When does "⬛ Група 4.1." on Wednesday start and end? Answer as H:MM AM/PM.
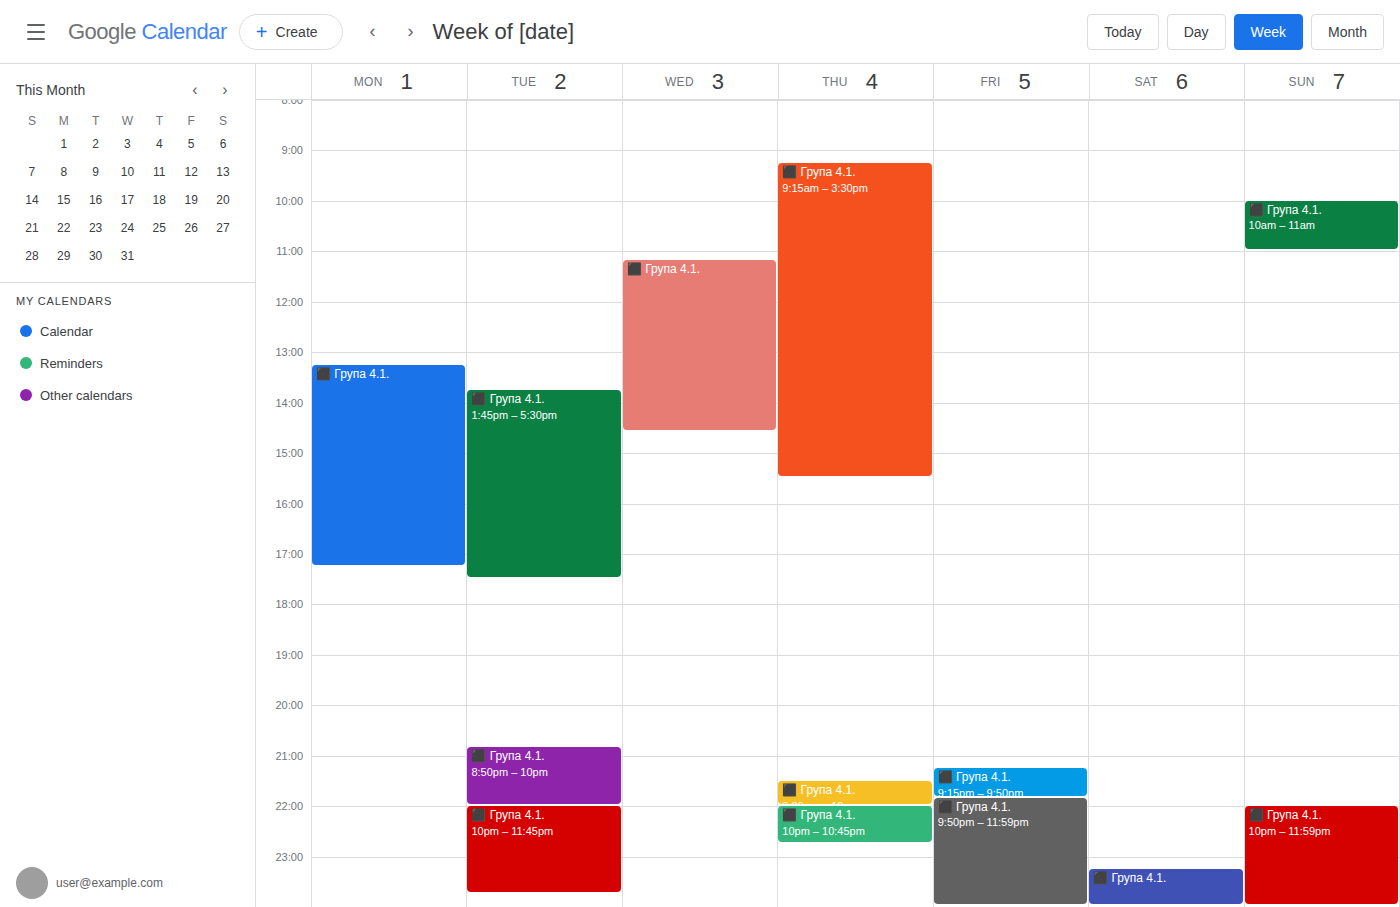
11:10 AM to 2:35 PM